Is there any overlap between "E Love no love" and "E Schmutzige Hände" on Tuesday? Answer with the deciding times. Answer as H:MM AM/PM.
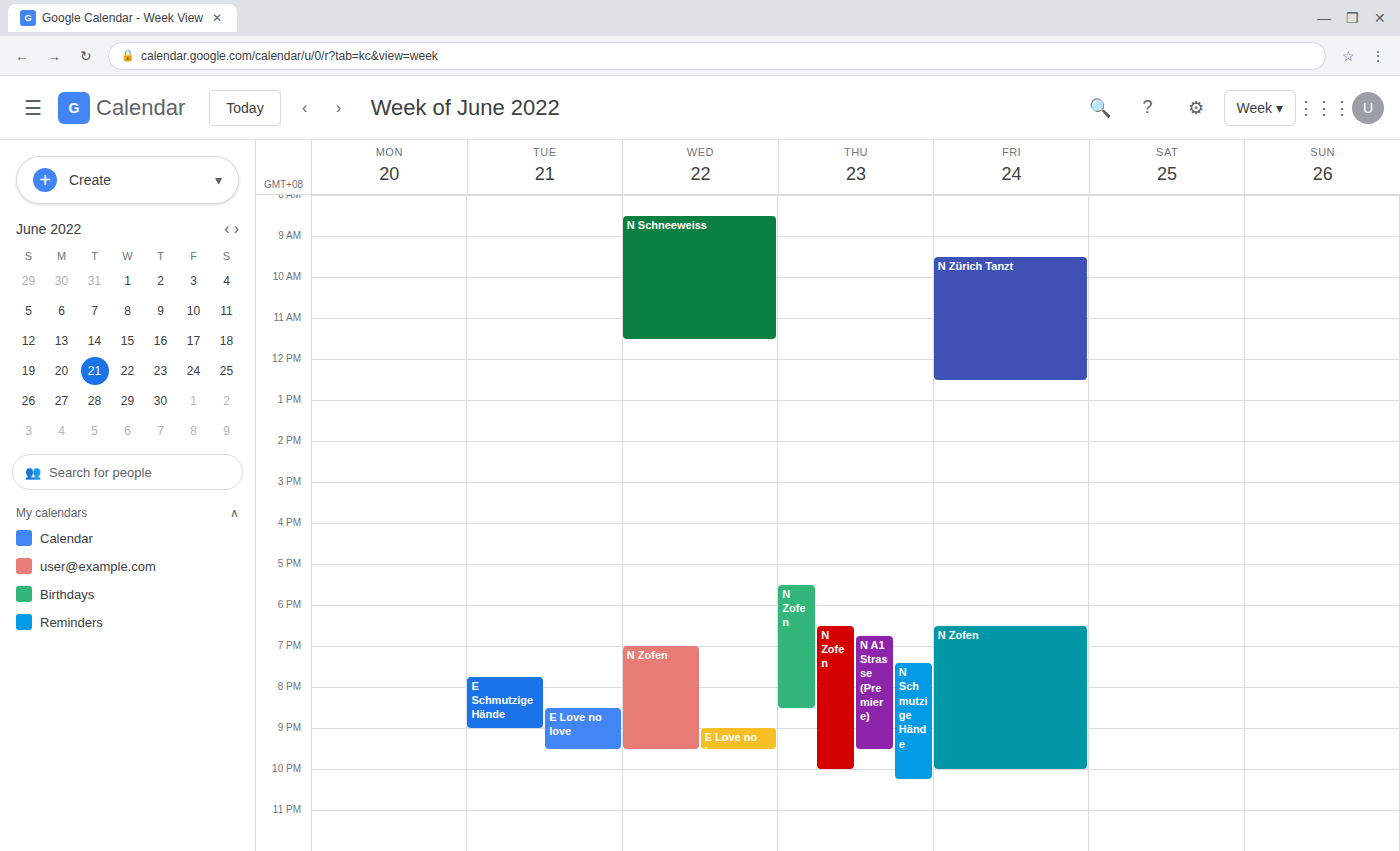
"E Love no love" starts at 8:30 PM, before "E Schmutzige Hände" ends at 9:00 PM -- they overlap.